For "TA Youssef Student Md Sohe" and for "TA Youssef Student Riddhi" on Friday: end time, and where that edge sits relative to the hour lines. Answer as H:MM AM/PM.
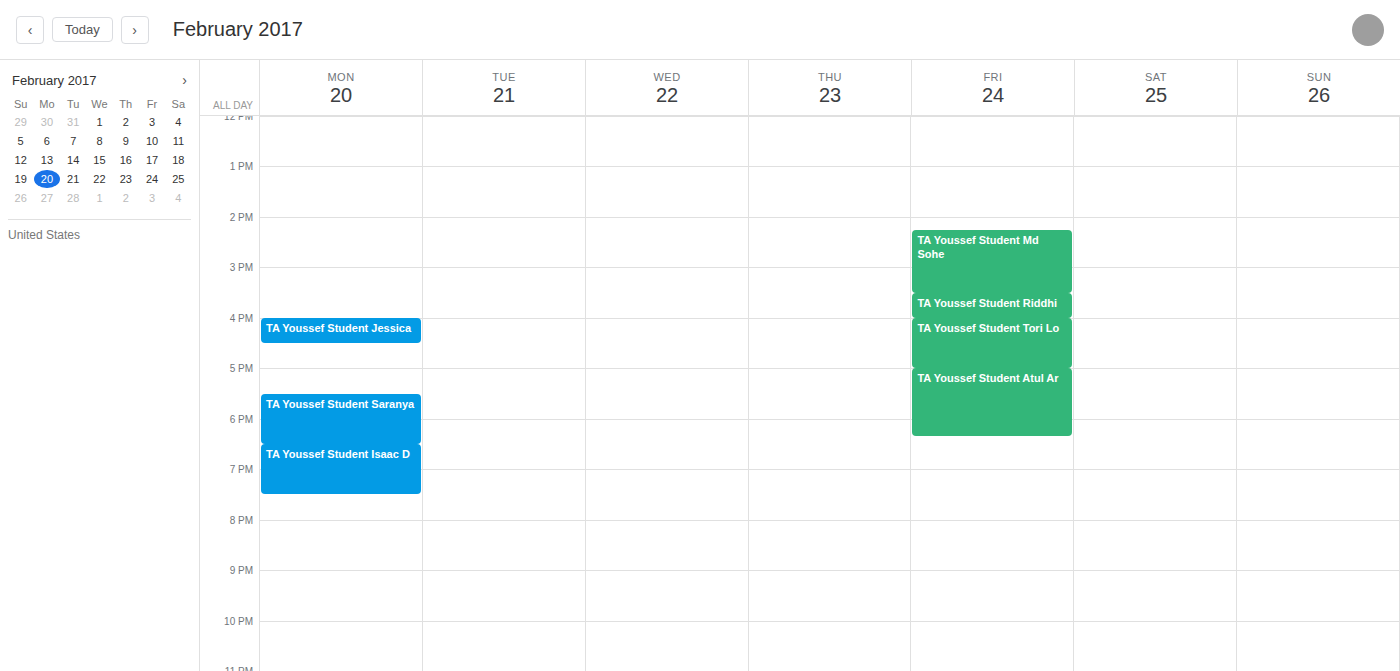
"TA Youssef Student Md Sohe": 3:30 PM, halfway between the 3 PM and 4 PM lines. "TA Youssef Student Riddhi": 4:00 PM, exactly on the 4 PM line.